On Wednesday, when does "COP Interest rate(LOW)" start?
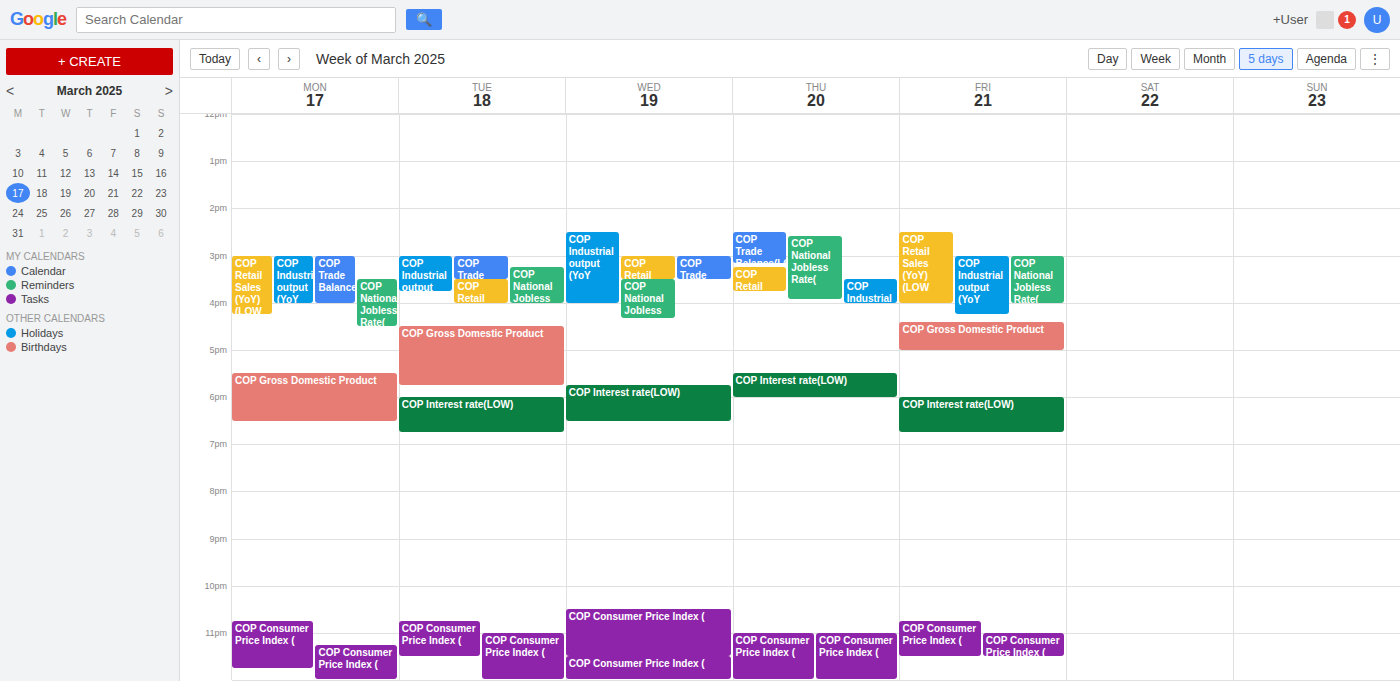
5:45 PM